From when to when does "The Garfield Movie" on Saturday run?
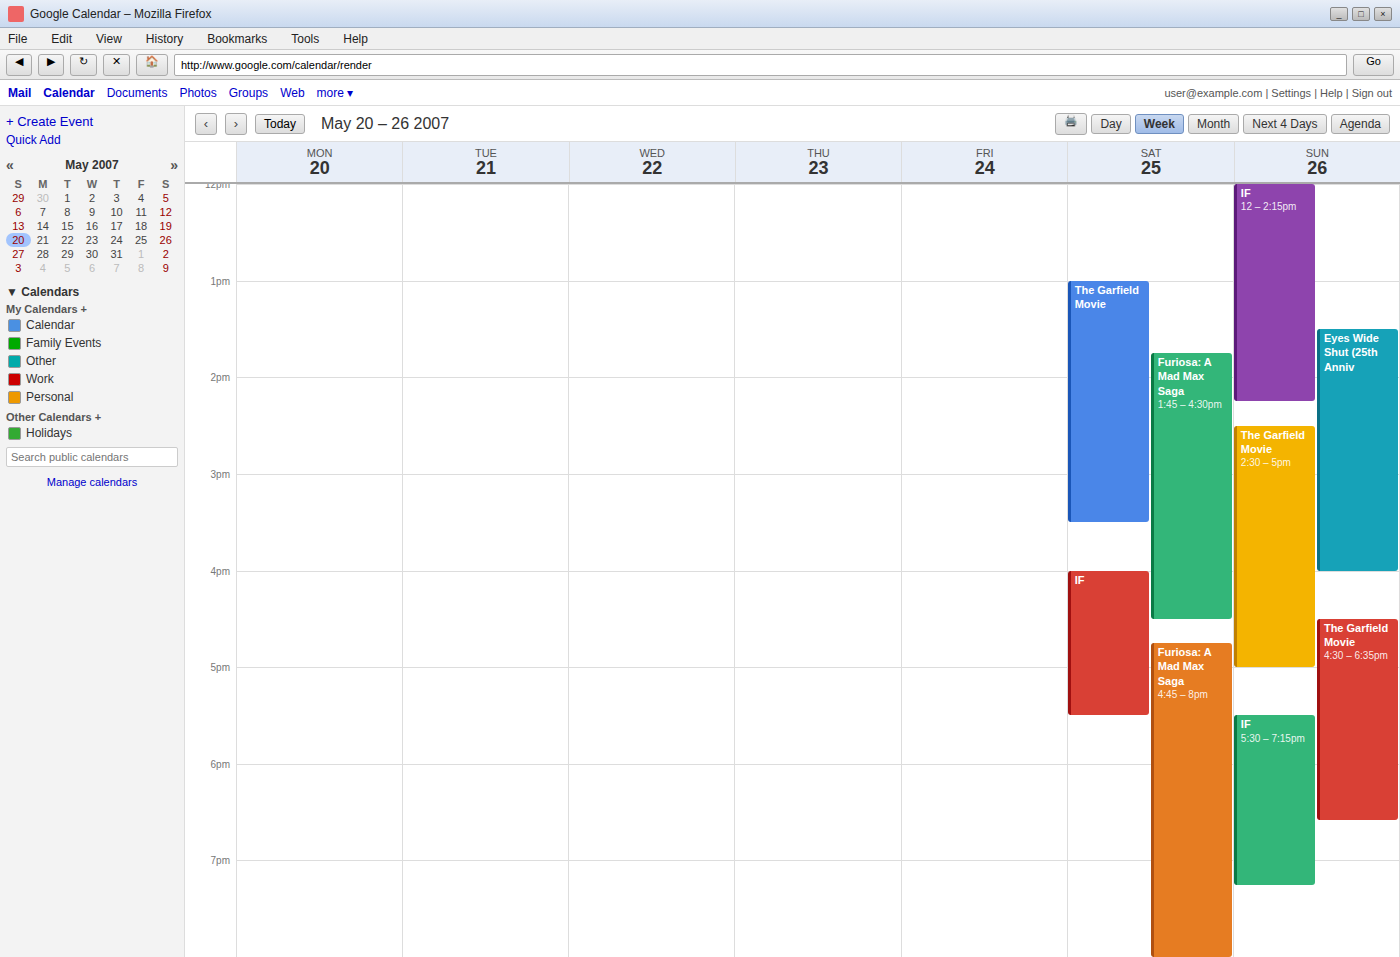
1:00 PM to 3:30 PM